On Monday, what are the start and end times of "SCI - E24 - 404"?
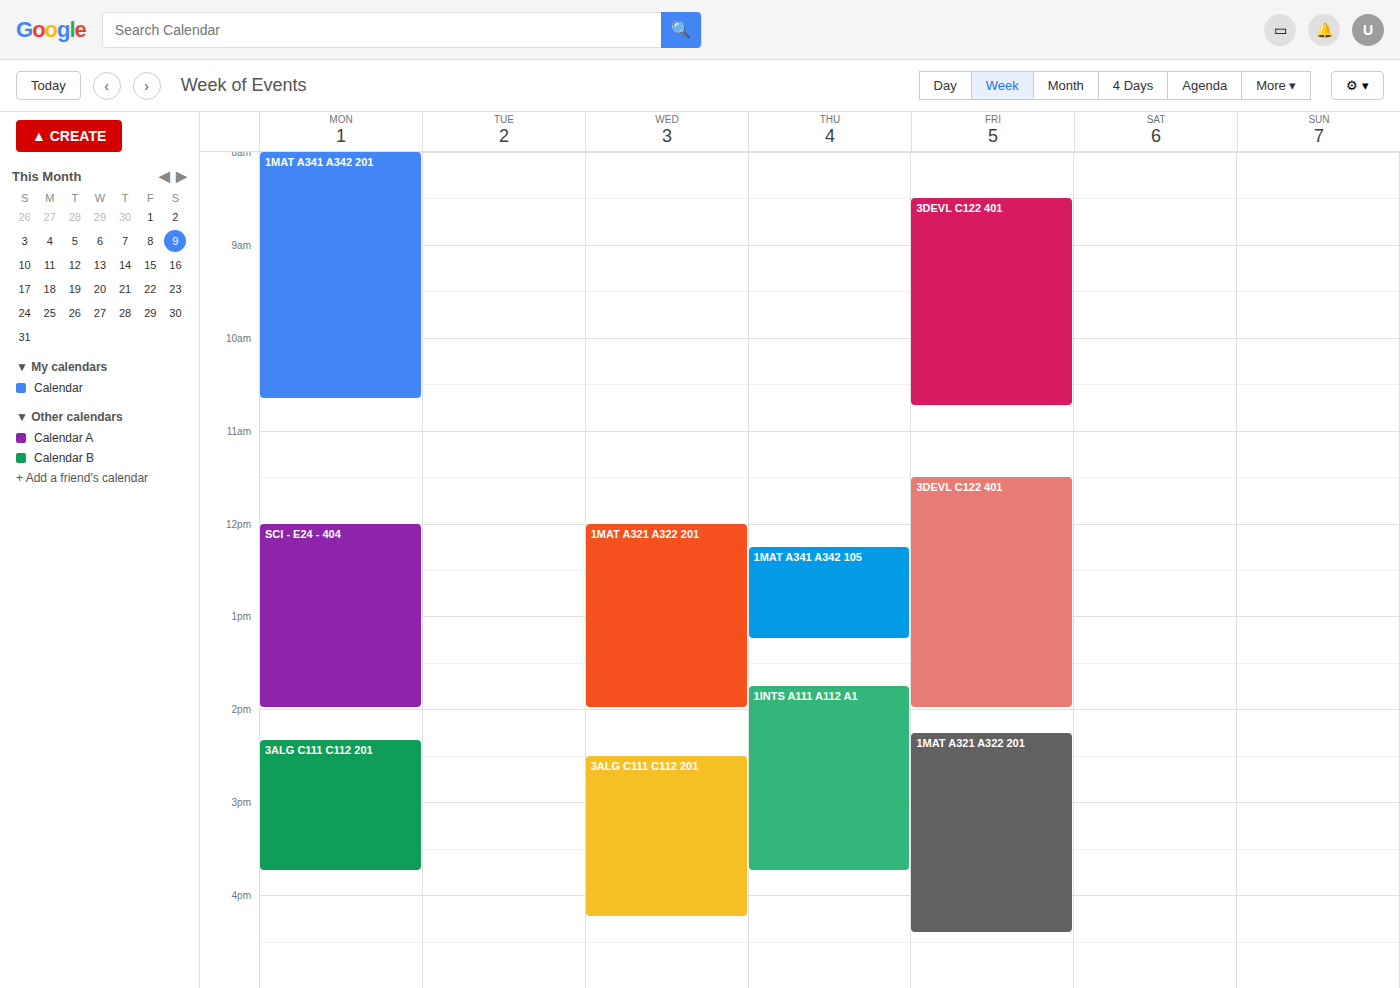
12:00 PM to 2:00 PM